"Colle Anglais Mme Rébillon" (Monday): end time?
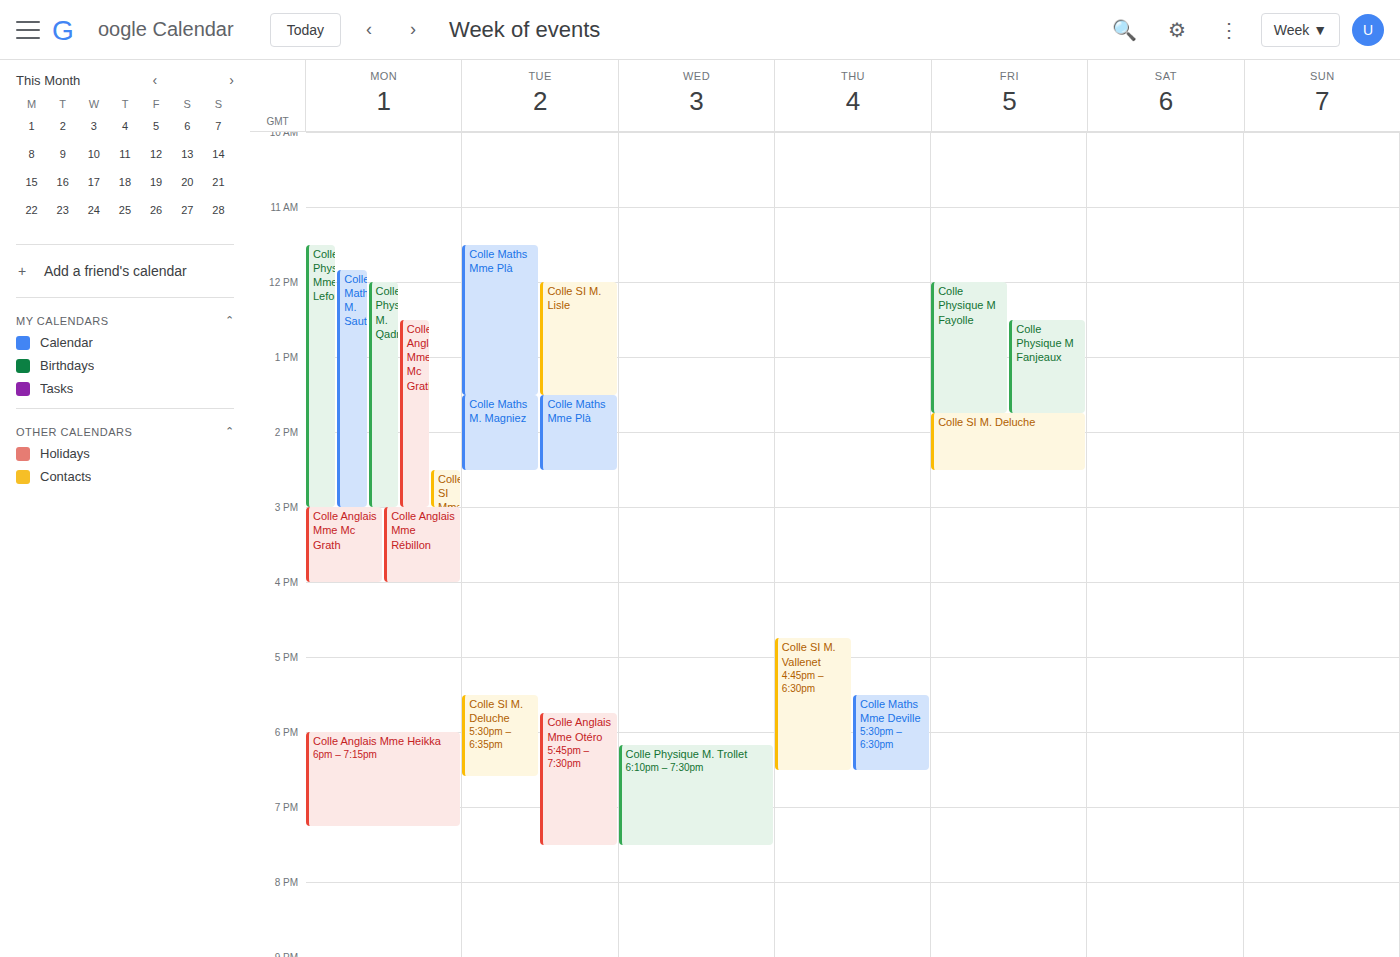
4:00 PM